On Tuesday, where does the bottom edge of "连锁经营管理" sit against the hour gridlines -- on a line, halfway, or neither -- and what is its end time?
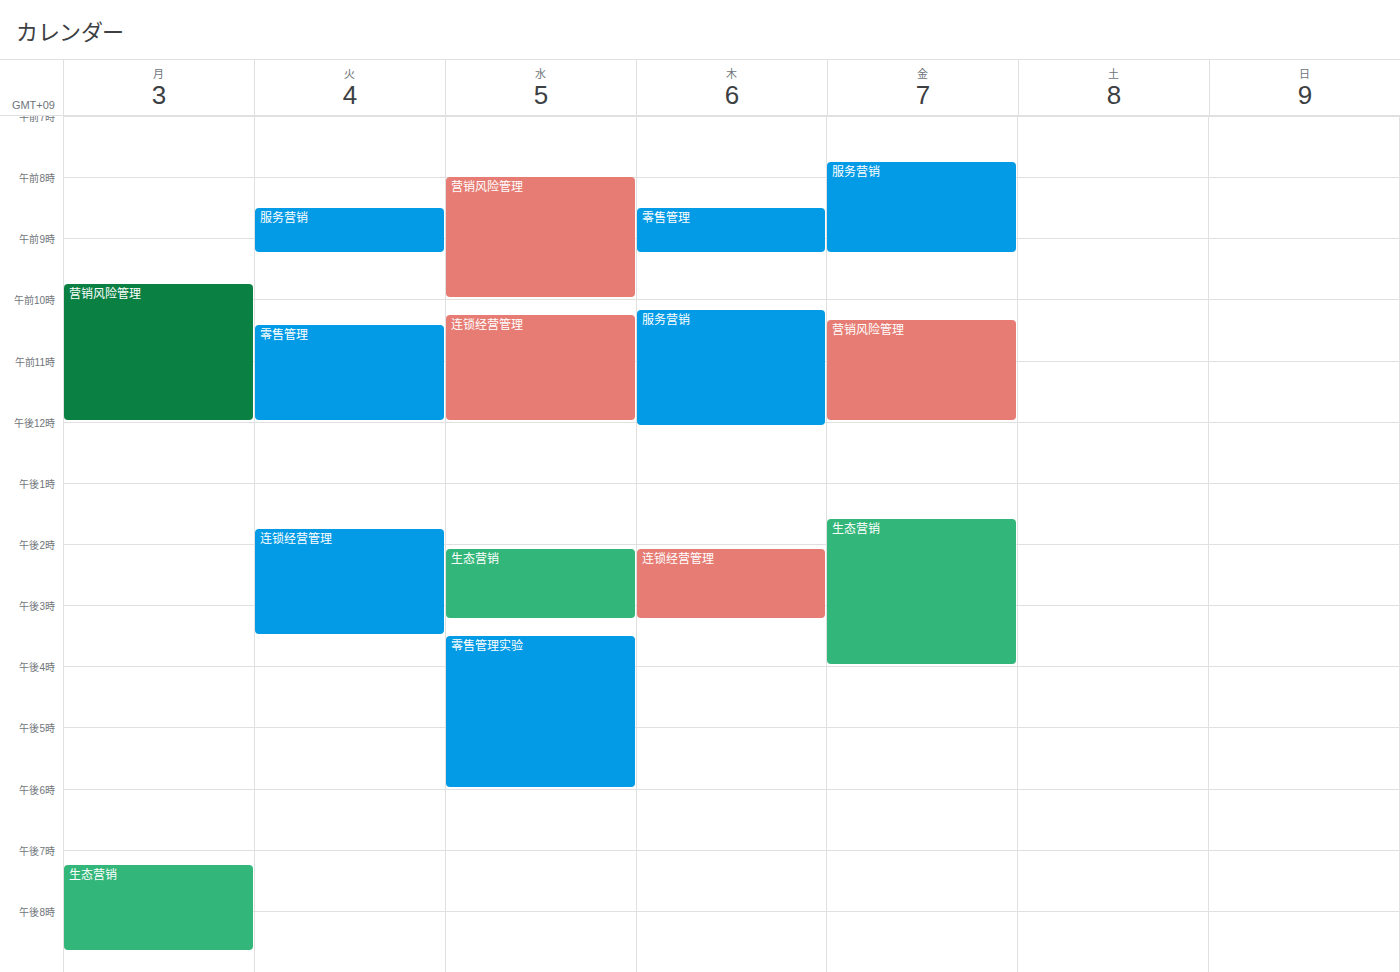
3:30 PM -- halfway between the 3 PM and 4 PM lines.